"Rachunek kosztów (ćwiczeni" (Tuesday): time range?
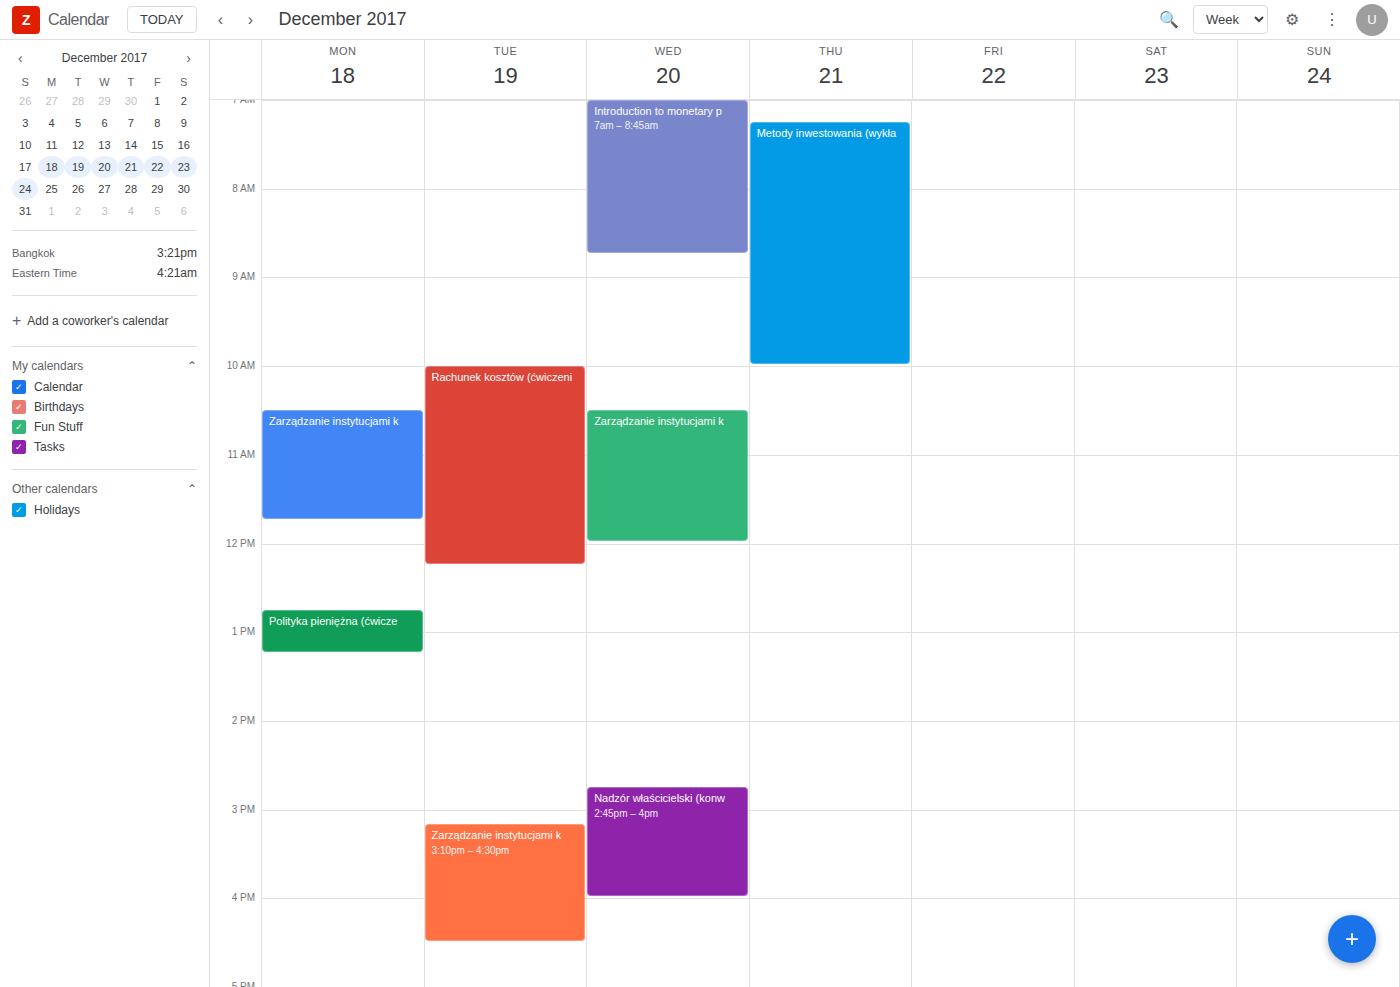
10:00 AM to 12:15 PM